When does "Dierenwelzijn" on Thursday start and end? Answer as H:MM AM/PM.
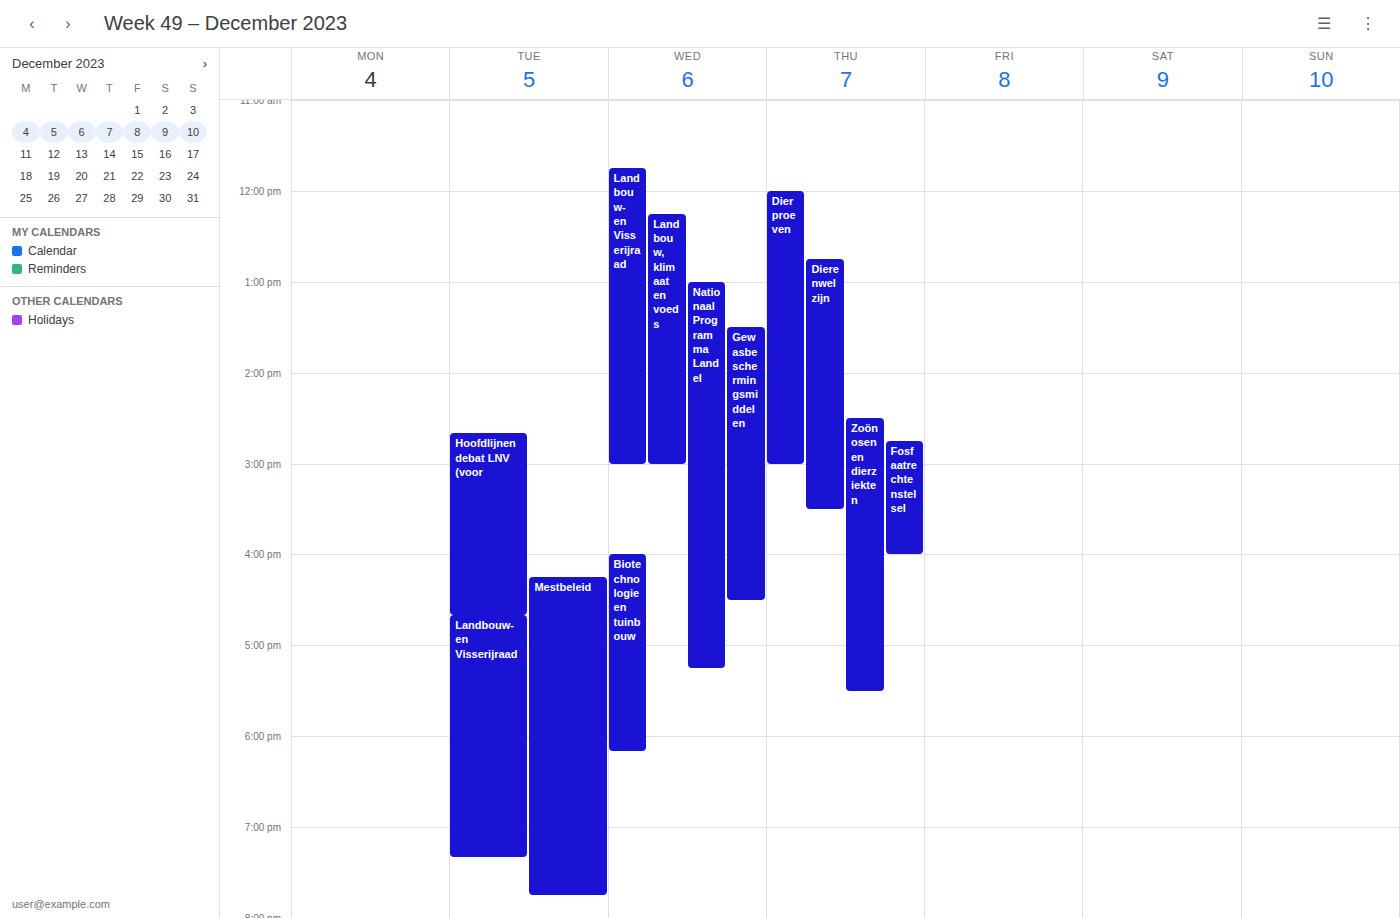
12:45 PM to 3:30 PM